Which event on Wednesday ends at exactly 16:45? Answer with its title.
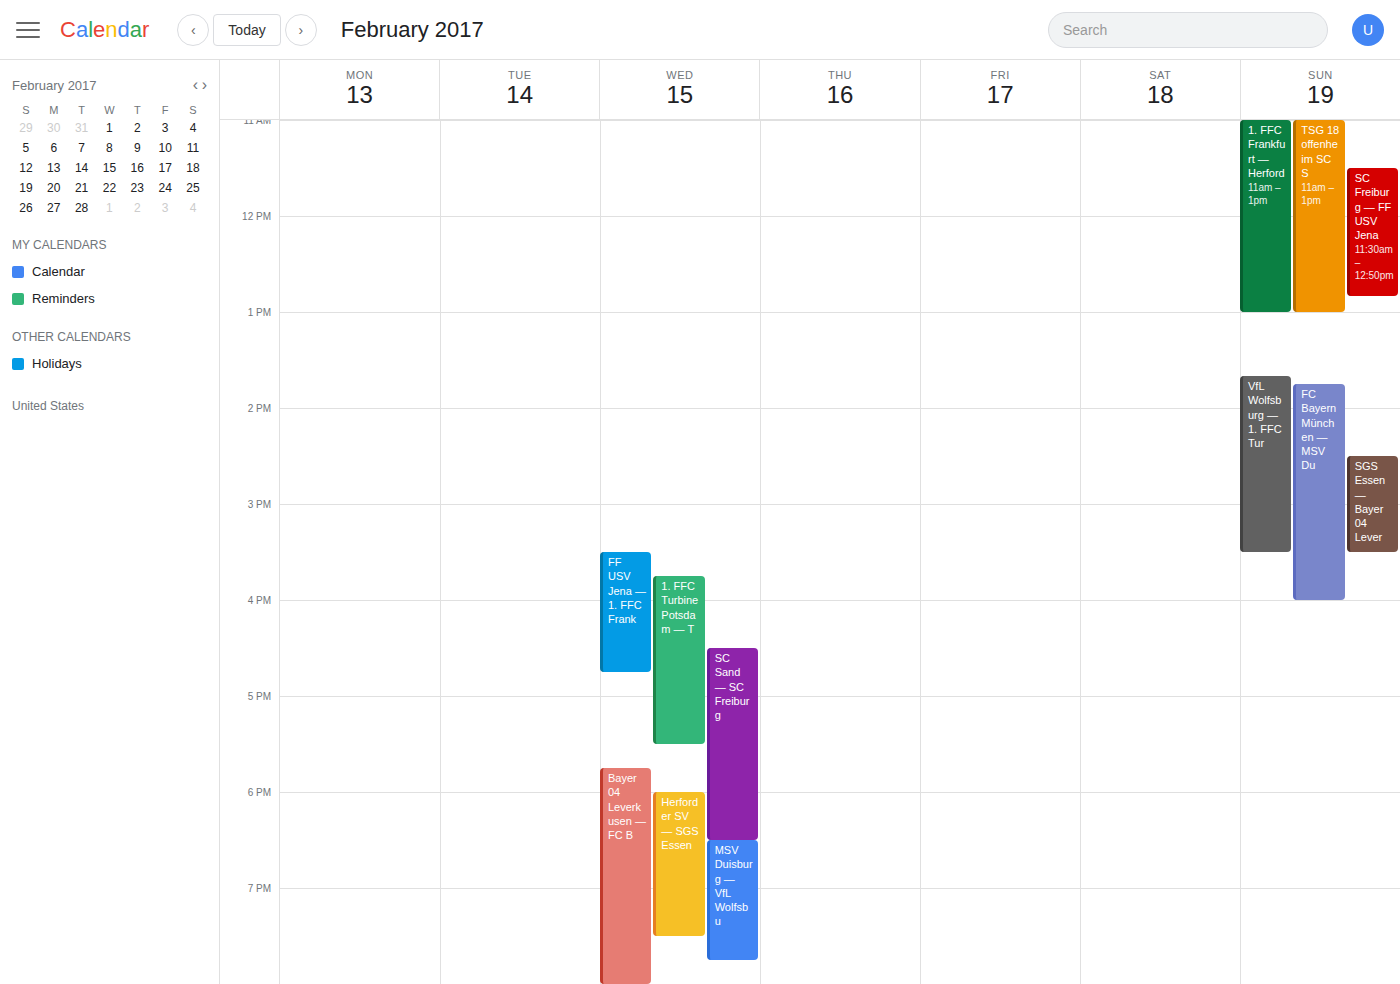
"FF USV Jena — 1. FFC Frank"